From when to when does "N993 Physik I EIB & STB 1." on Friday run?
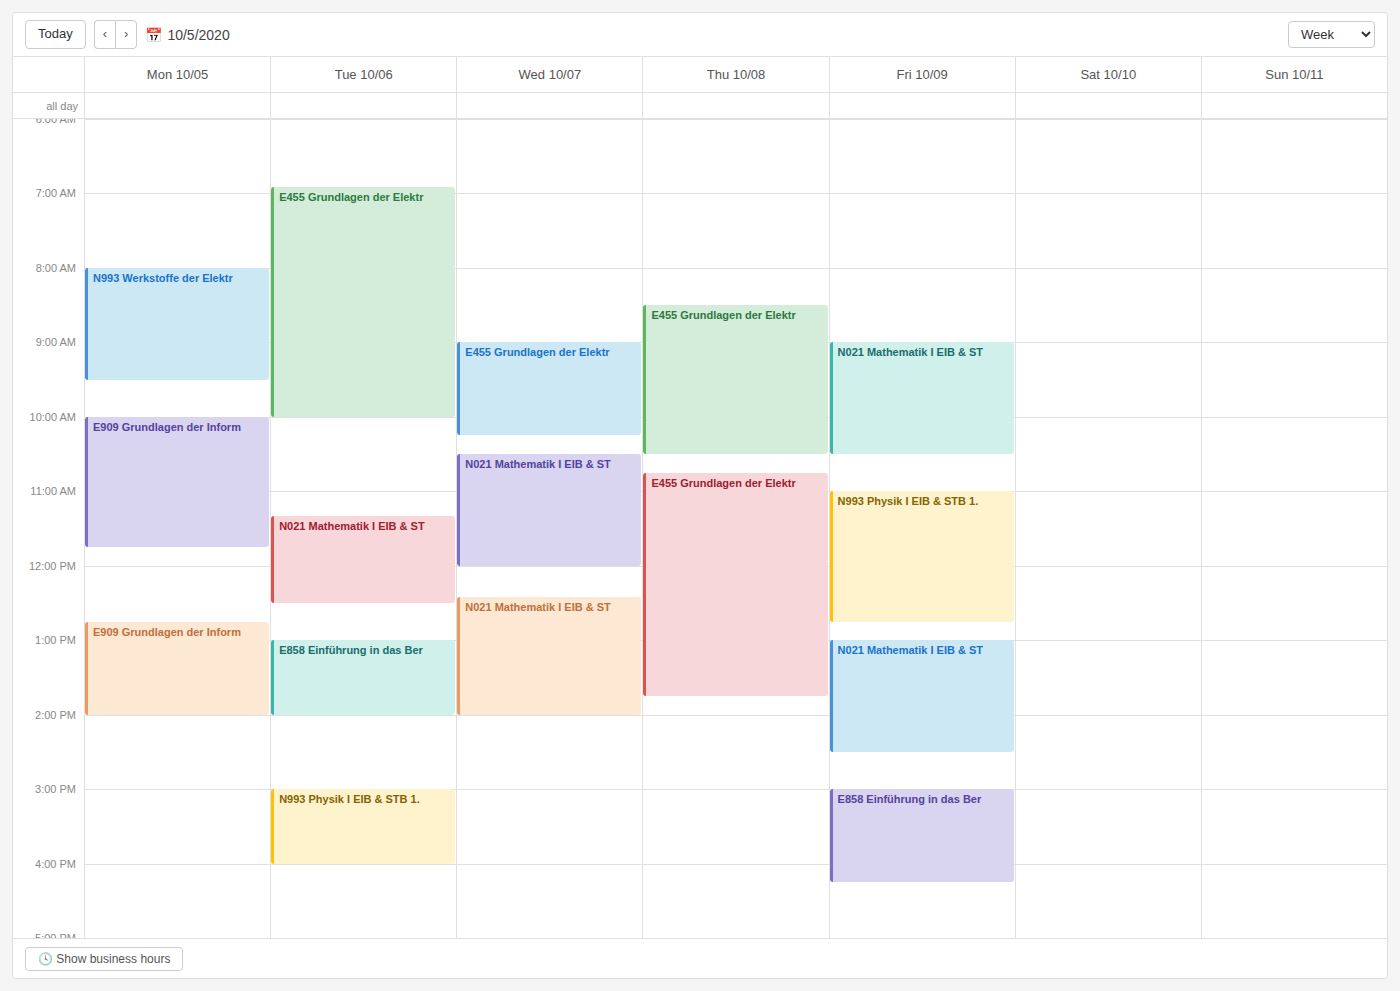
11:00 AM to 12:45 PM